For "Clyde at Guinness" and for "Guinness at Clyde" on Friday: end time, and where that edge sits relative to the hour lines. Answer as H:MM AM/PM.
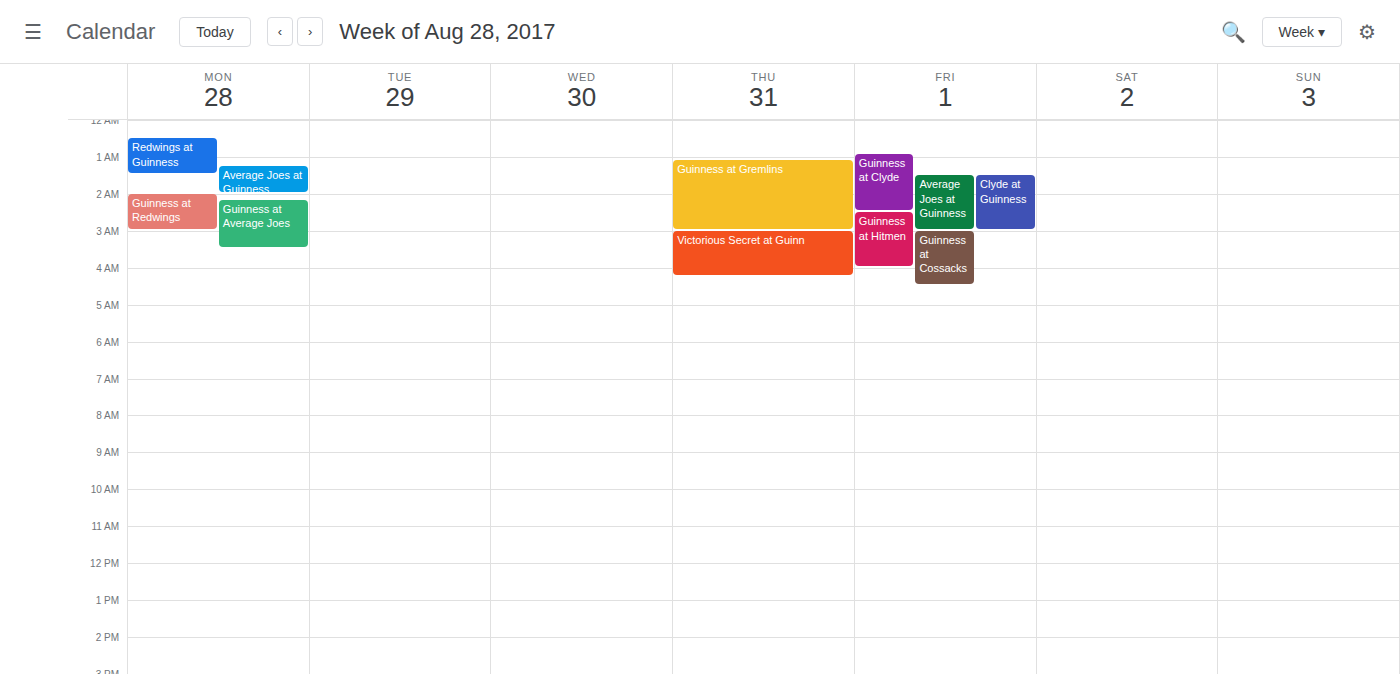
"Clyde at Guinness": 3:00 AM, exactly on the 3 AM line. "Guinness at Clyde": 2:30 AM, halfway between the 2 AM and 3 AM lines.